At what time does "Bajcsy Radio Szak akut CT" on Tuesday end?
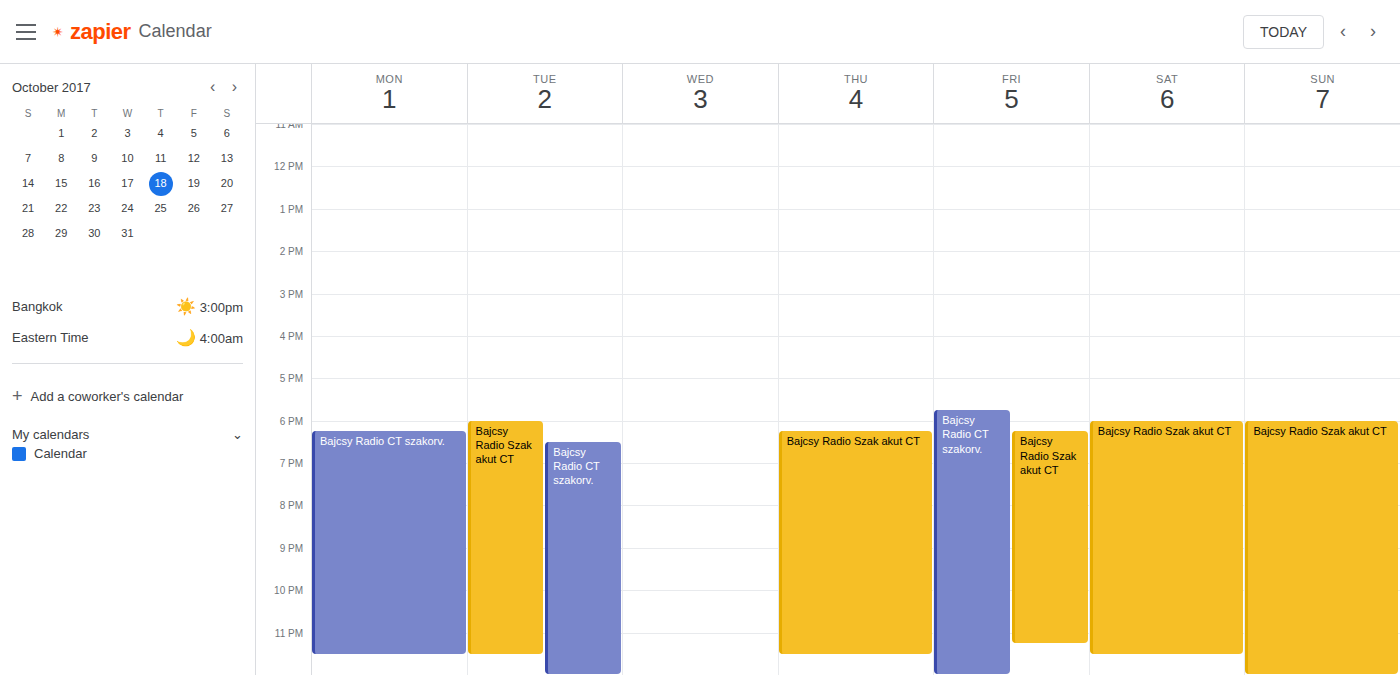
11:30 PM